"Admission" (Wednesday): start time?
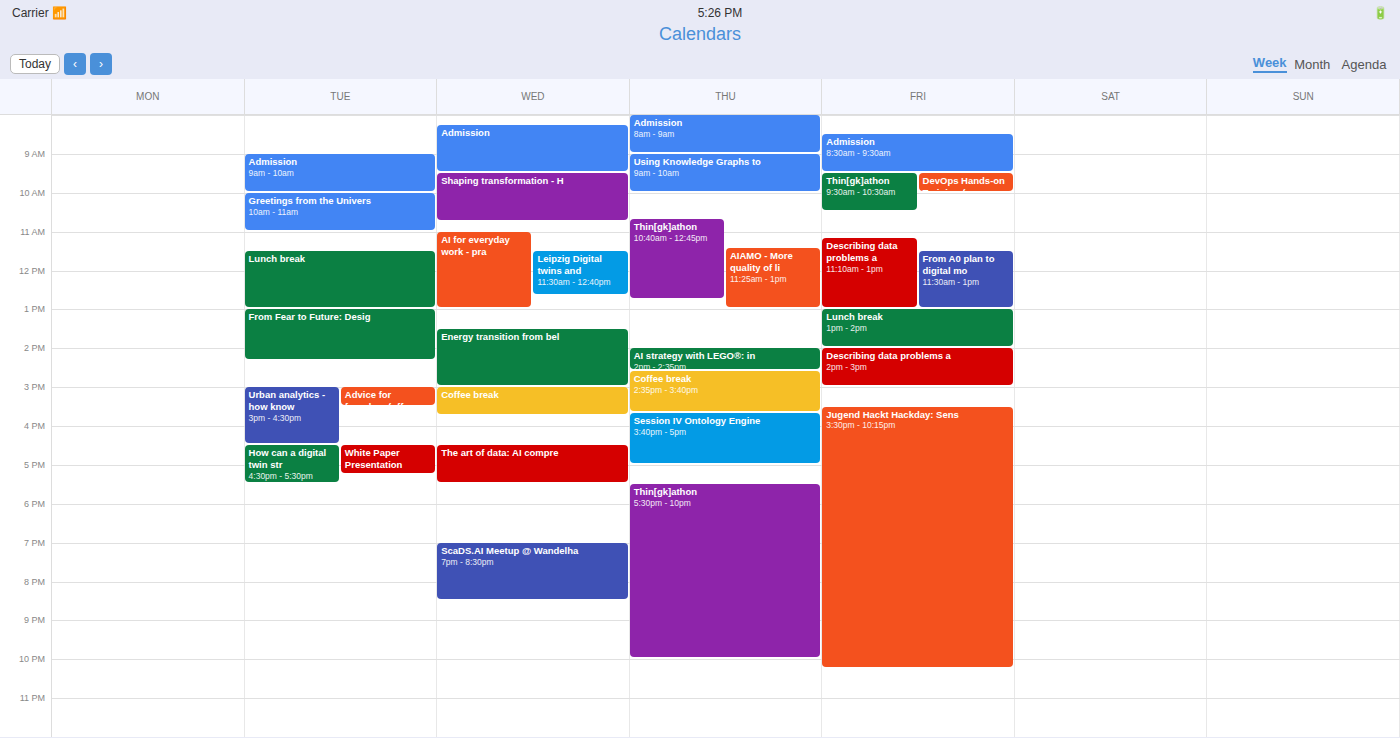
8:15 AM